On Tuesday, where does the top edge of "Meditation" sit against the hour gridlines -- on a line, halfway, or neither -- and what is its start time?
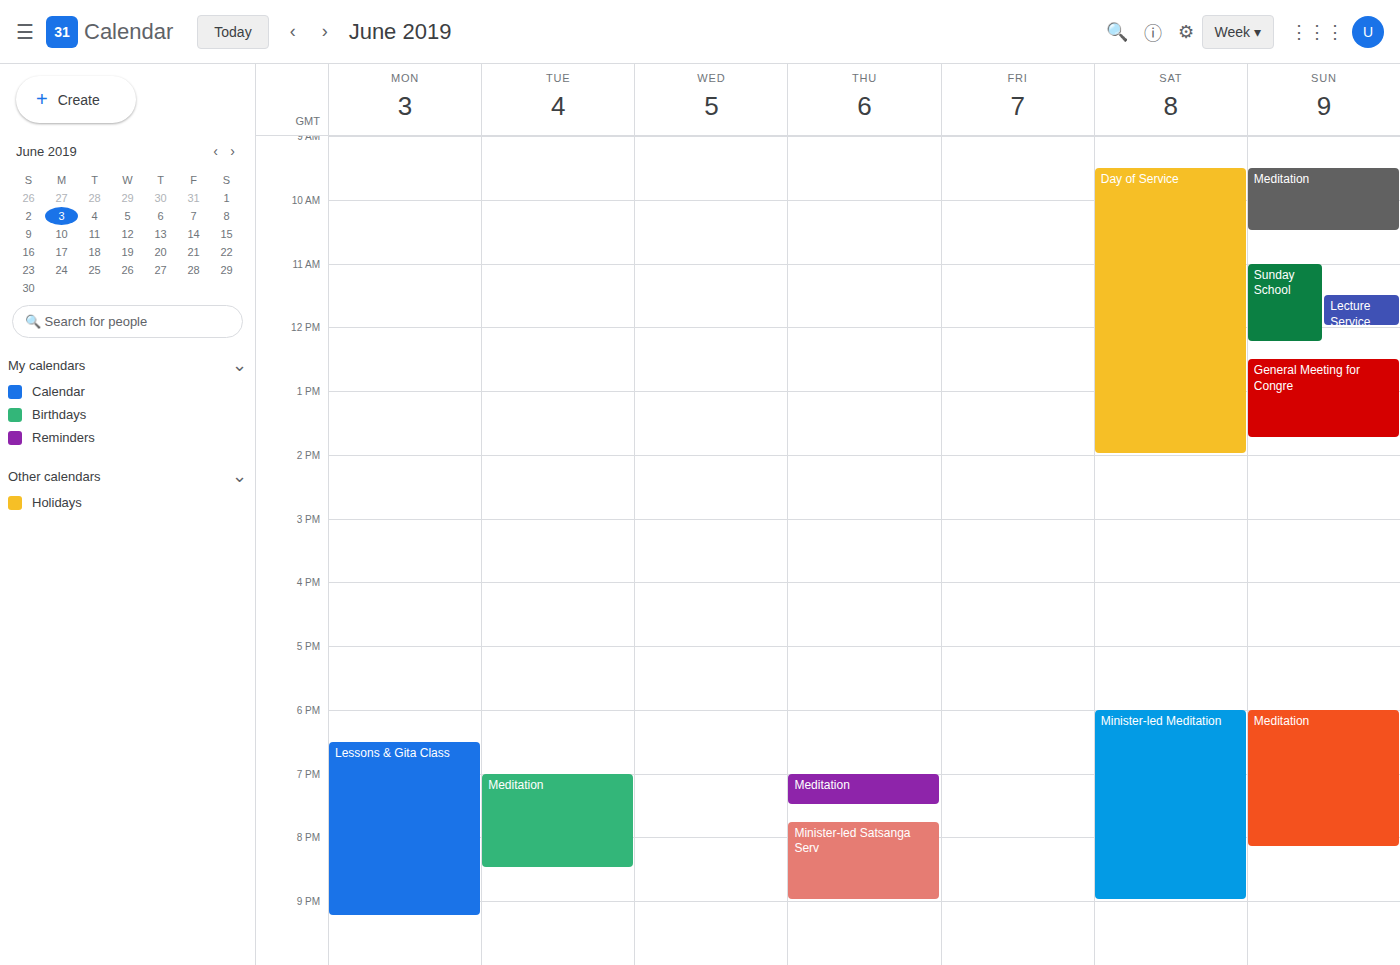
7:00 PM -- exactly on the 7 PM line.